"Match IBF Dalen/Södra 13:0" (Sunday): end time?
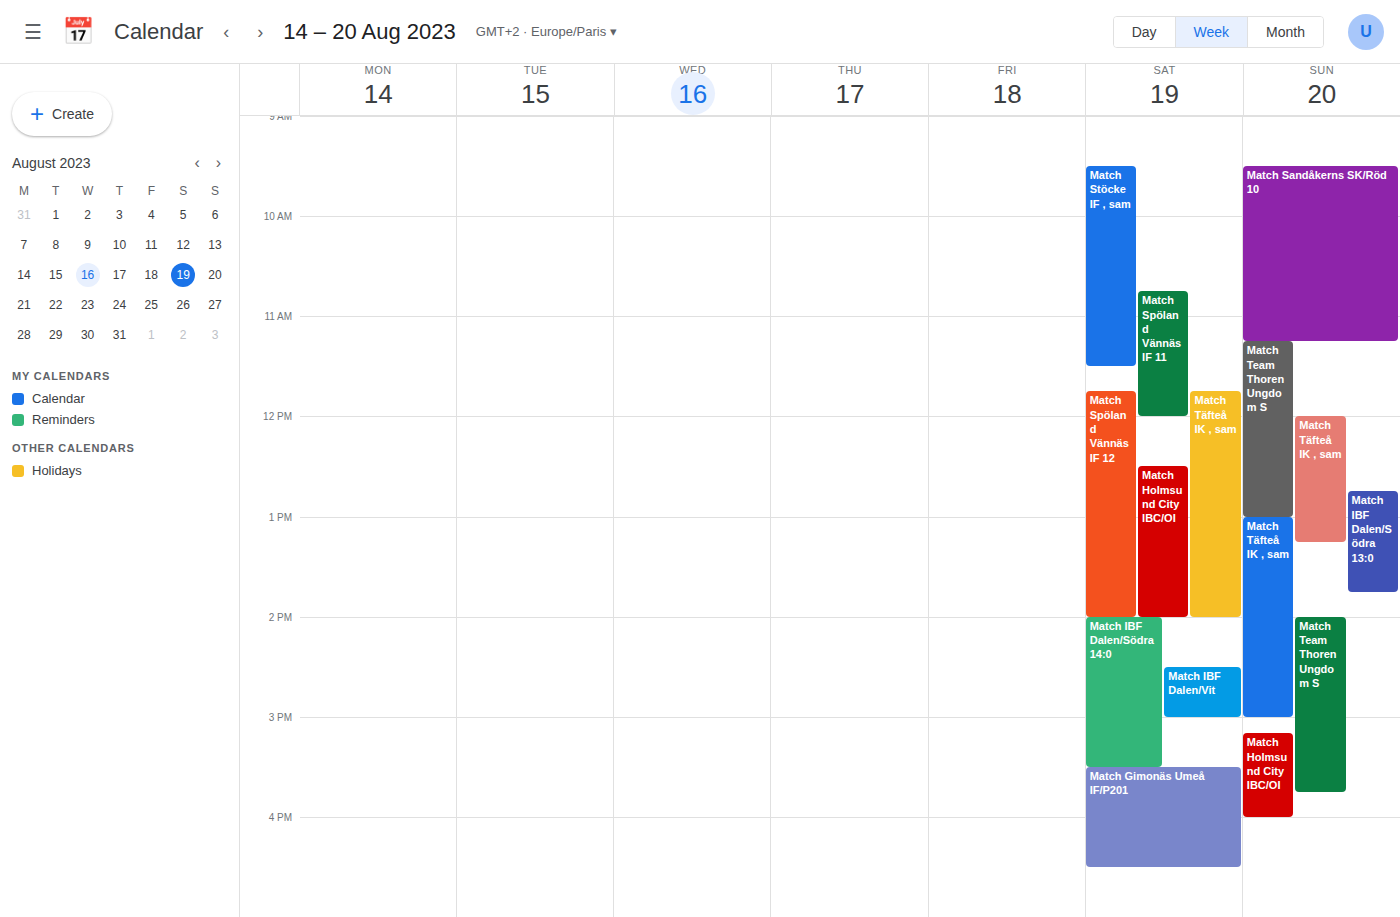
1:45 PM